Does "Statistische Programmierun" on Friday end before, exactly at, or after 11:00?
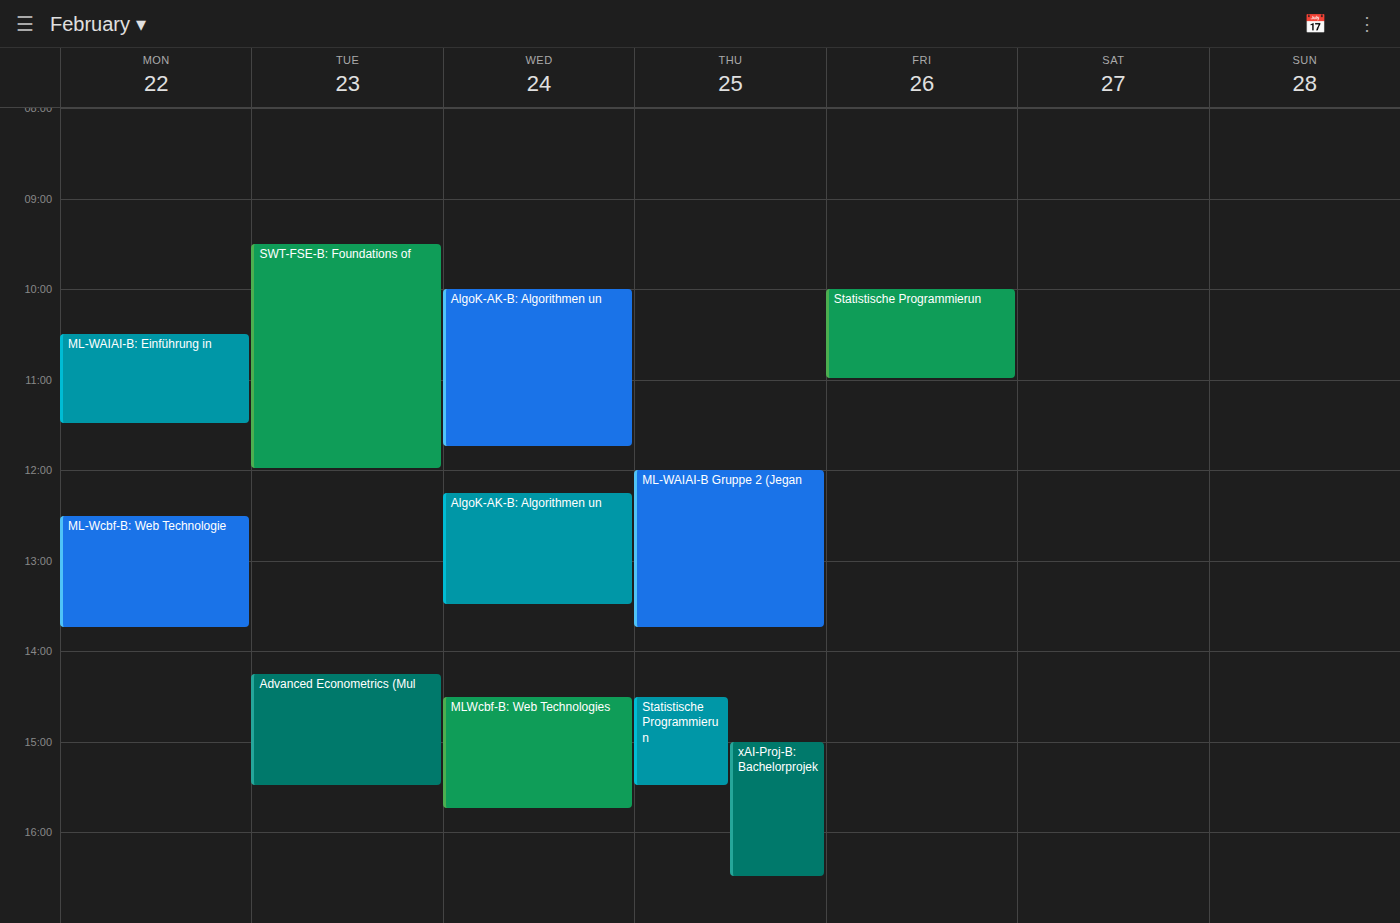
11:00 -- exactly at 11:00, on the 11:00 line.